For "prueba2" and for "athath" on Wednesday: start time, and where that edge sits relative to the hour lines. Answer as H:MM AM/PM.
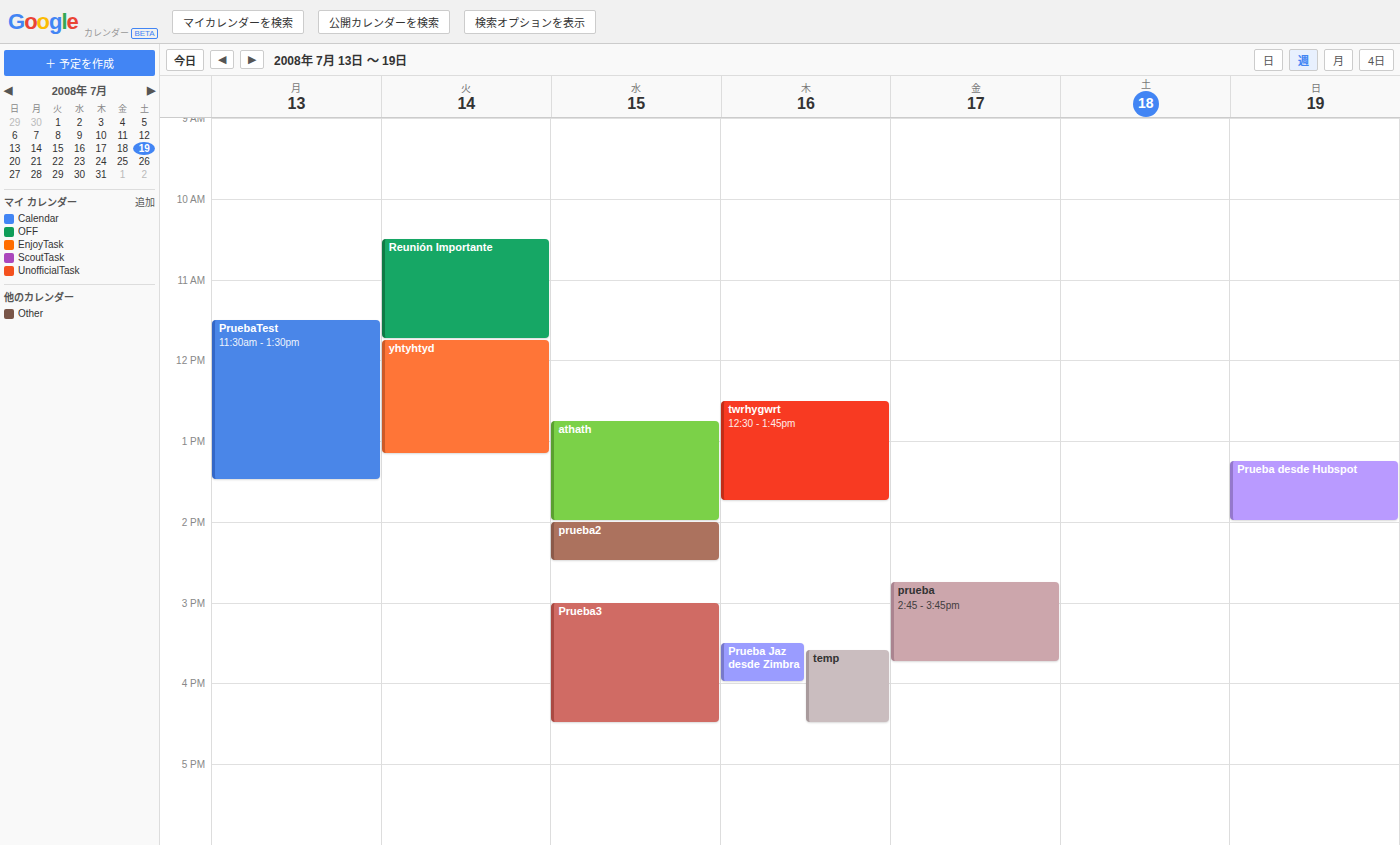
"prueba2": 2:00 PM, exactly on the 2 PM line. "athath": 12:45 PM, neither: three quarters of the way from the 12 PM line to the 1 PM line.